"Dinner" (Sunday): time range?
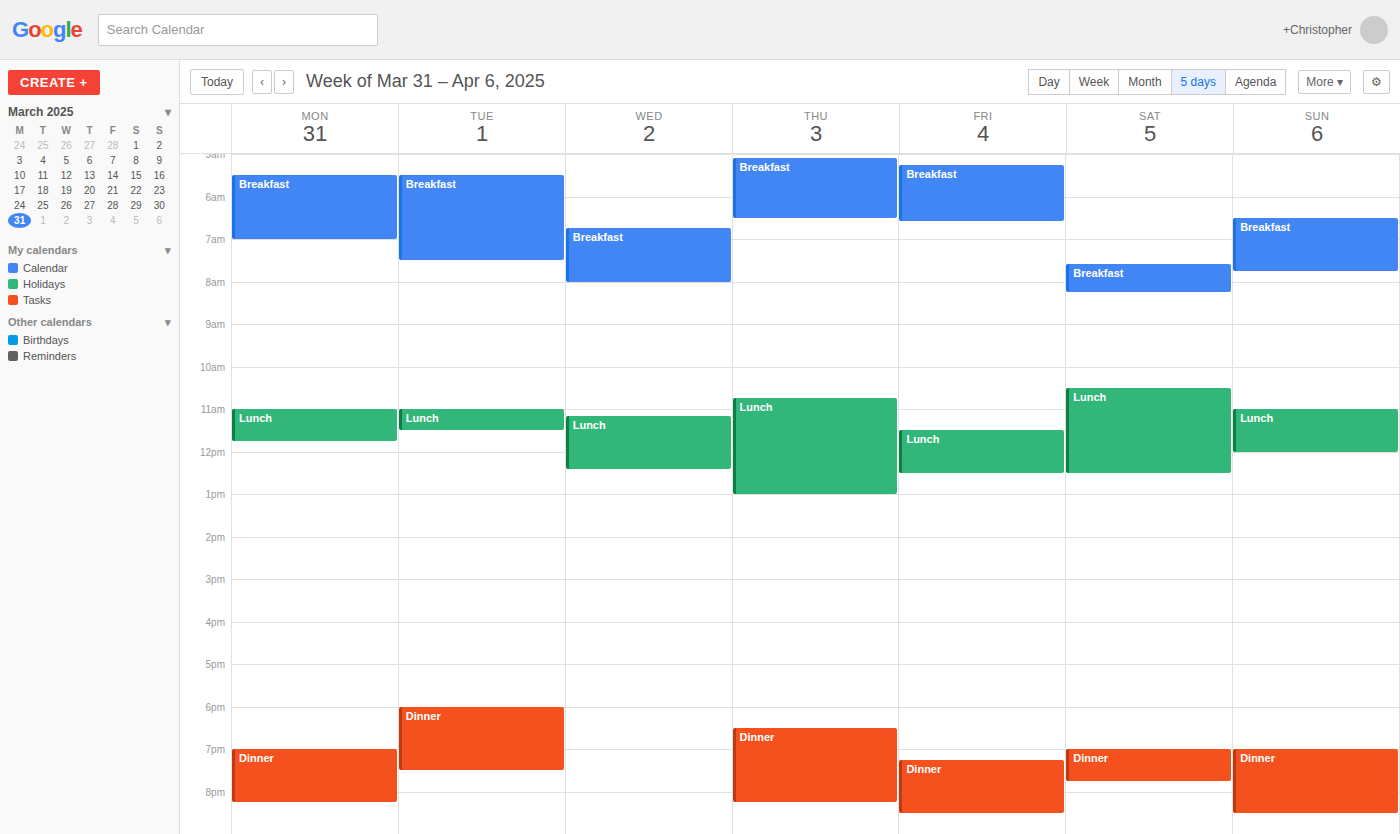
7:00 PM to 8:30 PM